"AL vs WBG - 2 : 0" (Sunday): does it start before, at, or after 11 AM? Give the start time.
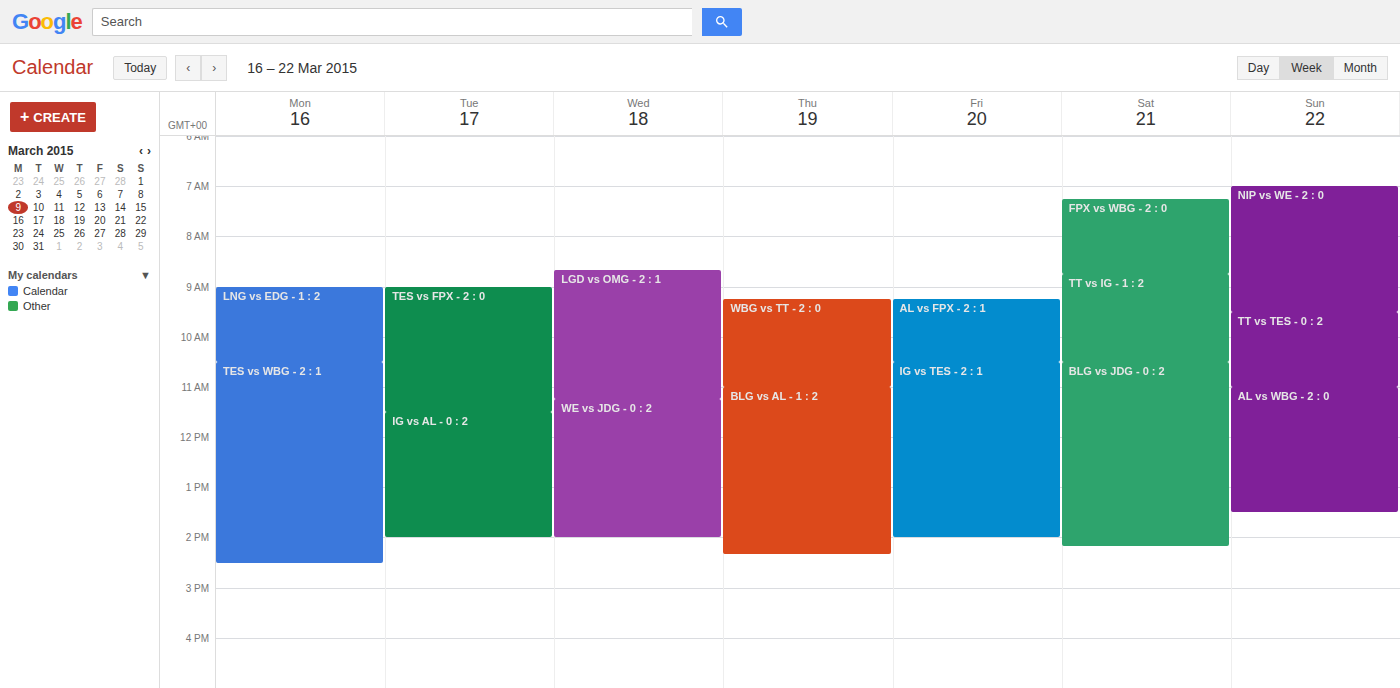
11:00 AM -- exactly at 11 AM, on the 11 AM line.